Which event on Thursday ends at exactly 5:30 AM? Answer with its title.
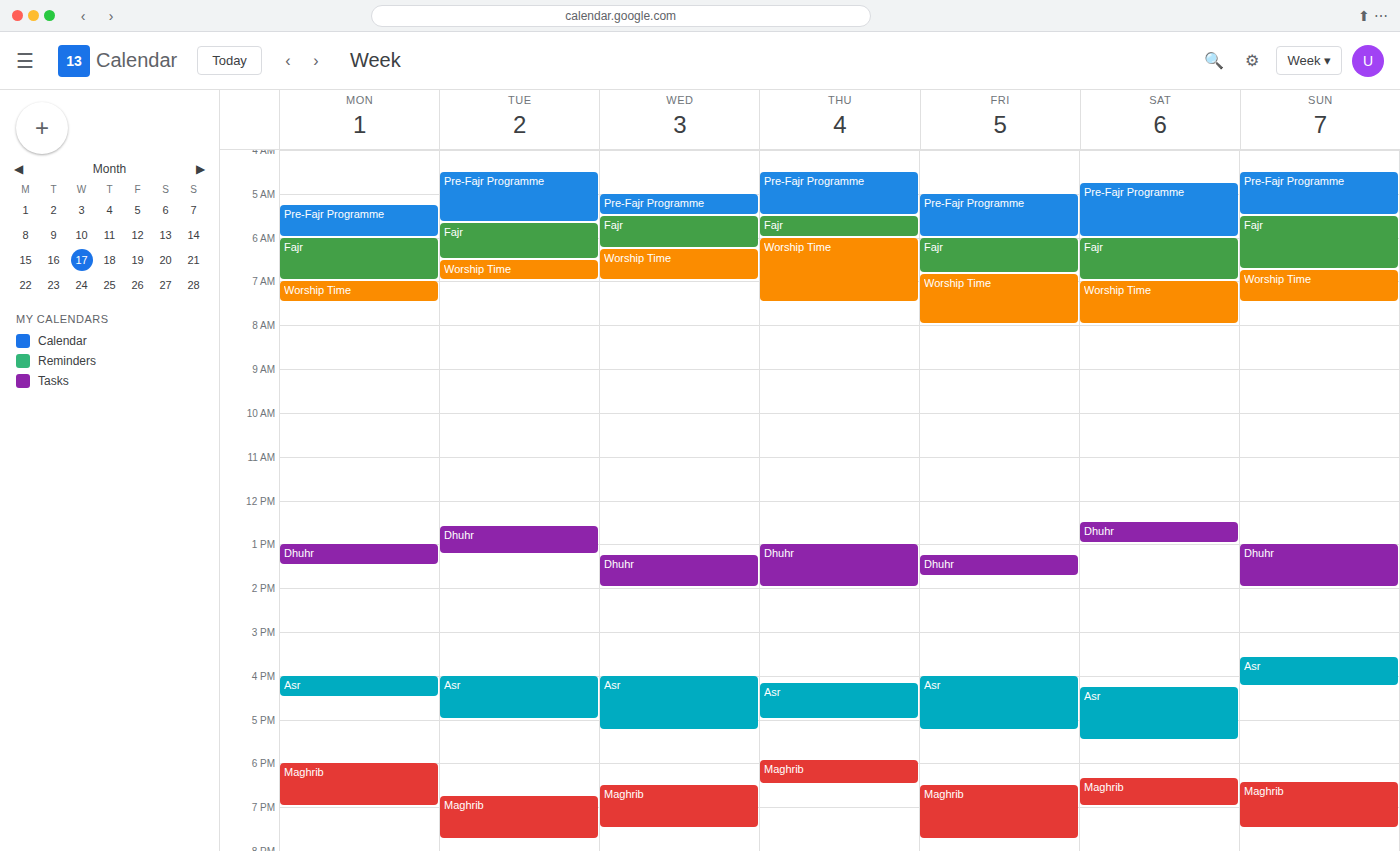
"Pre-Fajr Programme"